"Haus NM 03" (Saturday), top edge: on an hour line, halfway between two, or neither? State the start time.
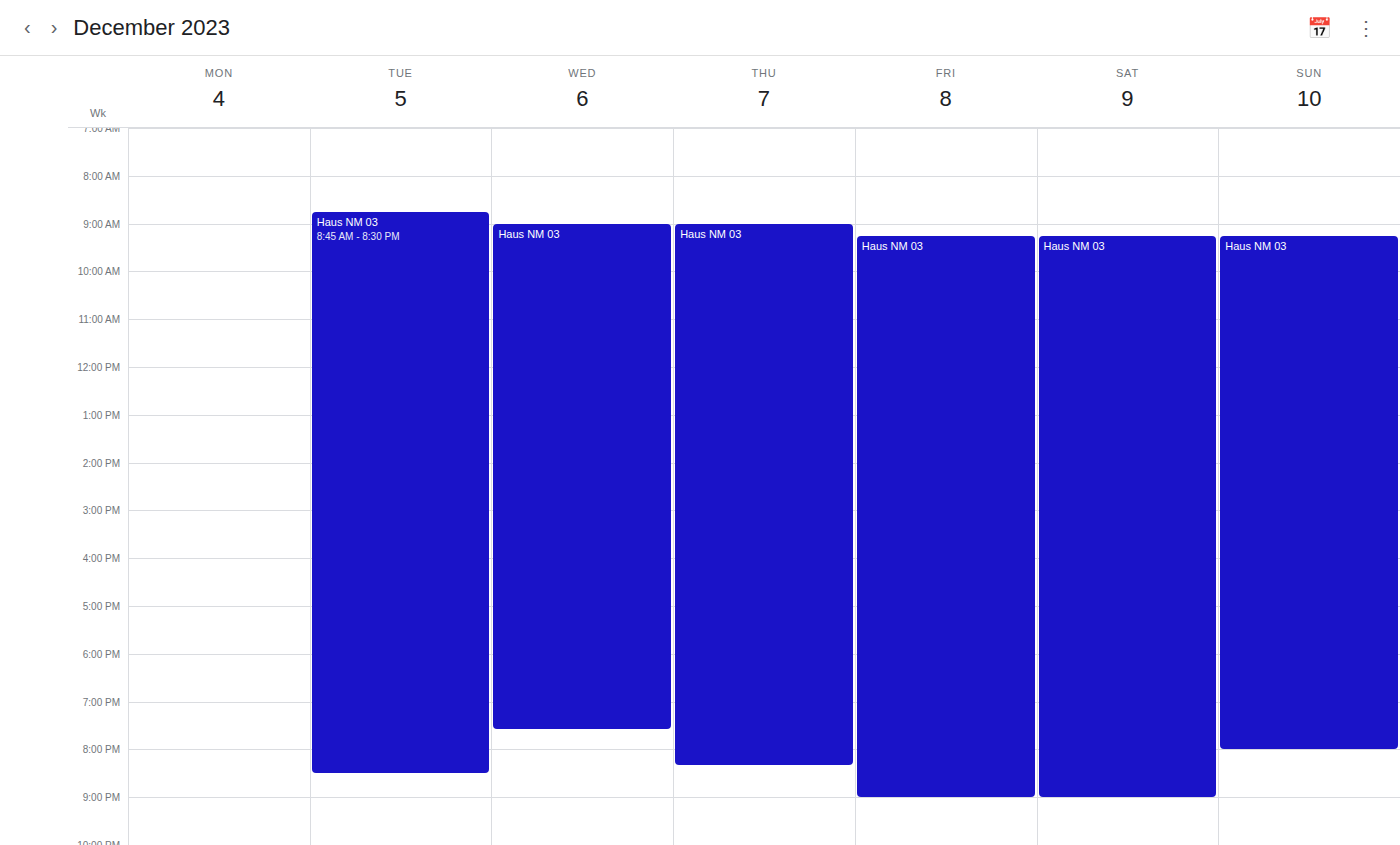
9:15 AM -- neither: a quarter of the way from the 9 AM line to the 10 AM line.